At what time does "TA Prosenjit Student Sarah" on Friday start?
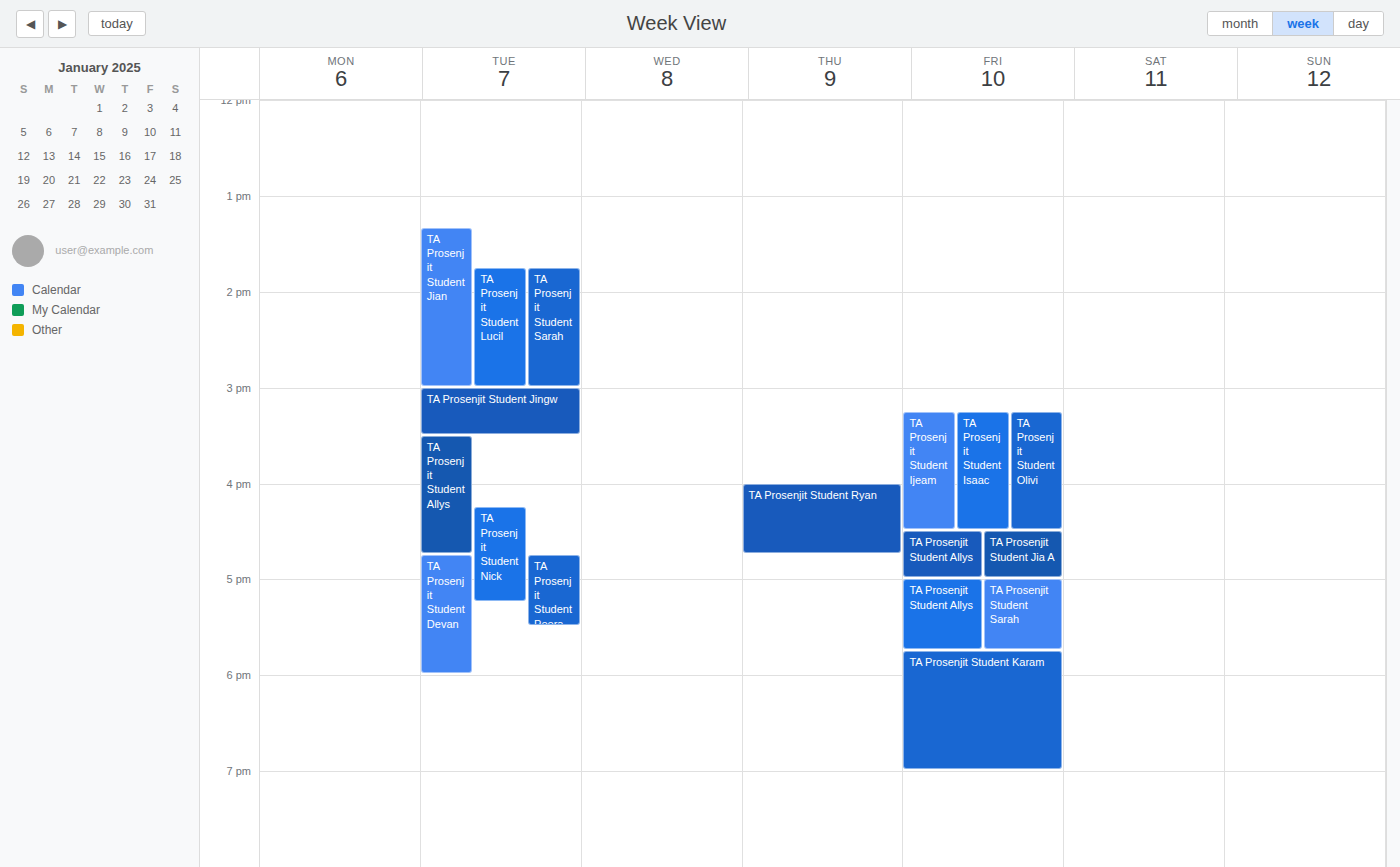
5:00 PM